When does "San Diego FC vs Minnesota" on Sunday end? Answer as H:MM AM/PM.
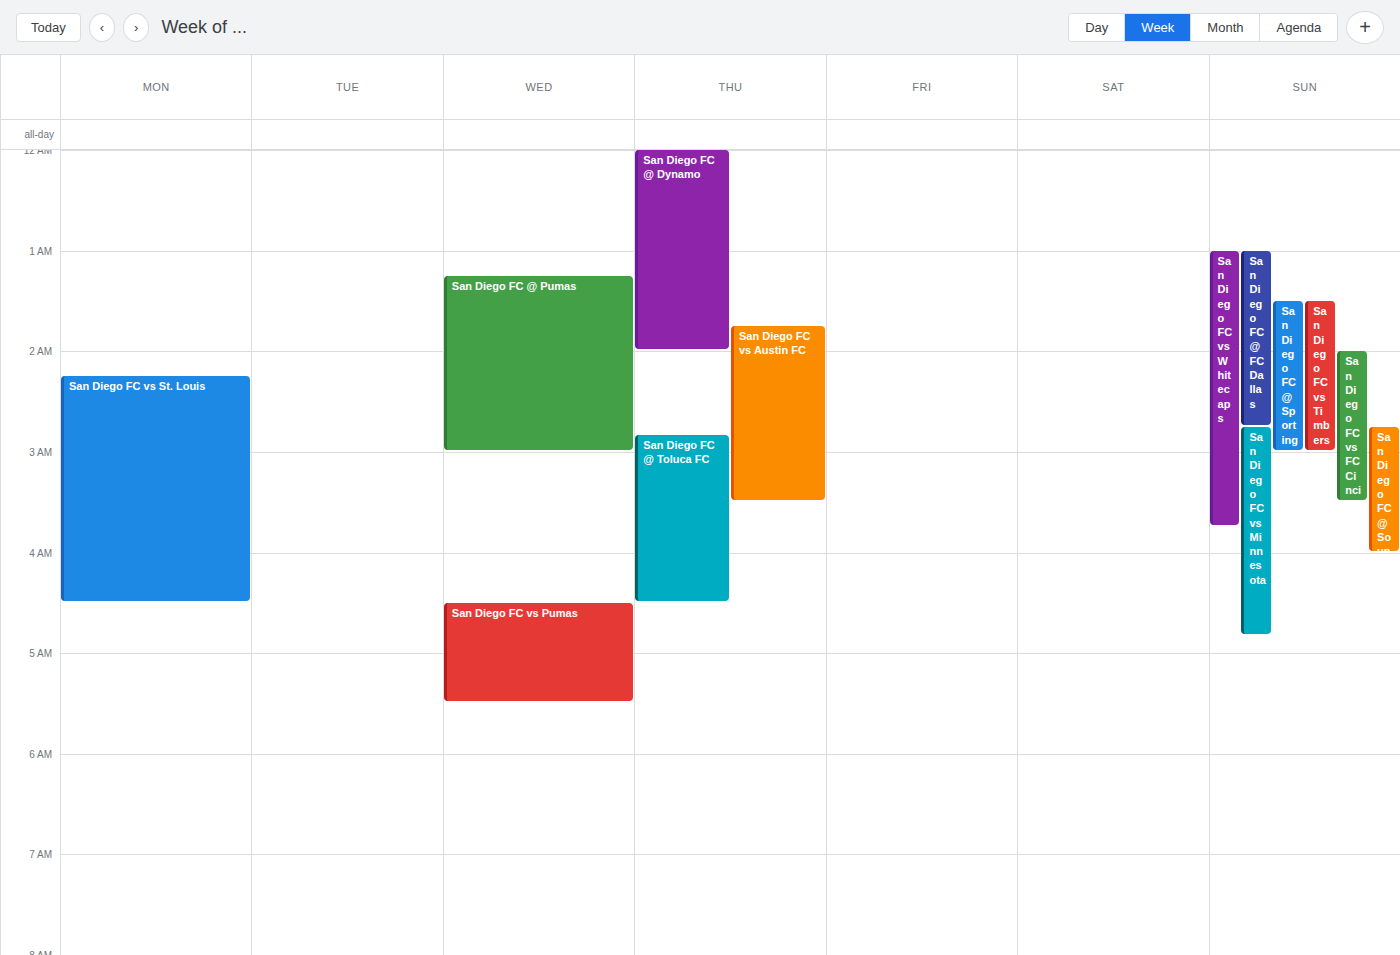
4:50 AM